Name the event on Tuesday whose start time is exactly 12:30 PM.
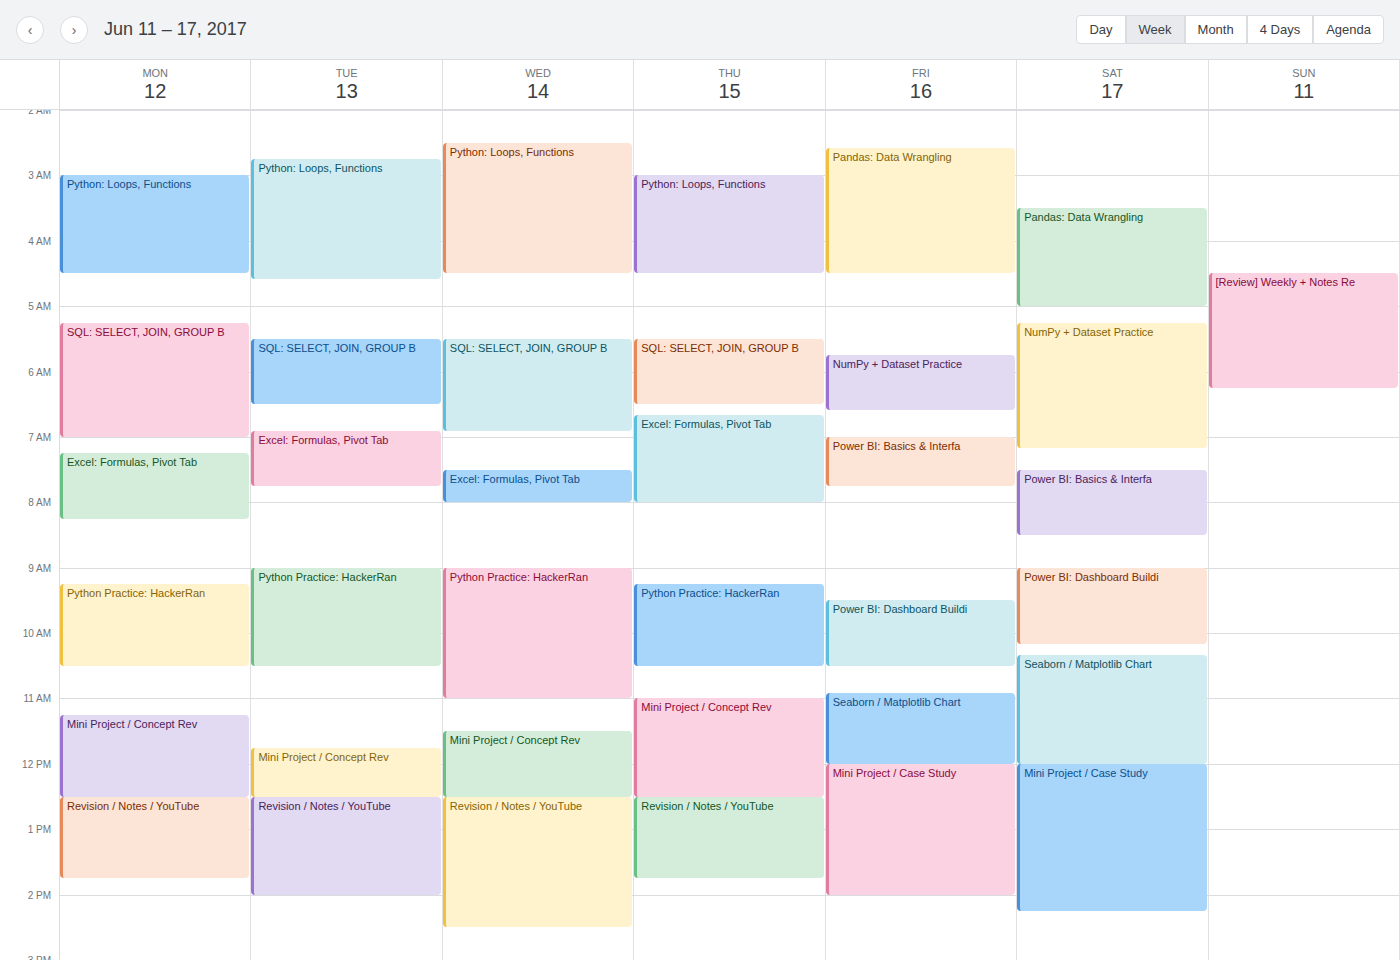
"Revision / Notes / YouTube"